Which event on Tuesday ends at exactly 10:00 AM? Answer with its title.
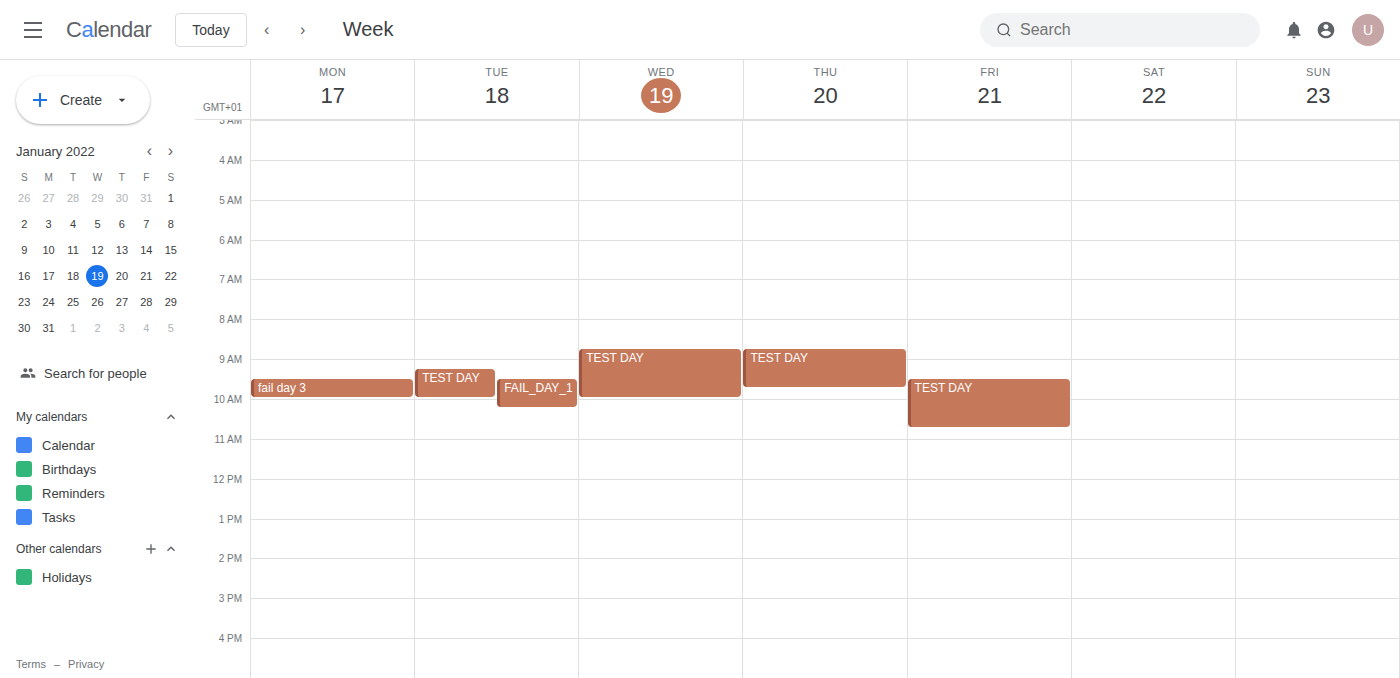
"TEST DAY"